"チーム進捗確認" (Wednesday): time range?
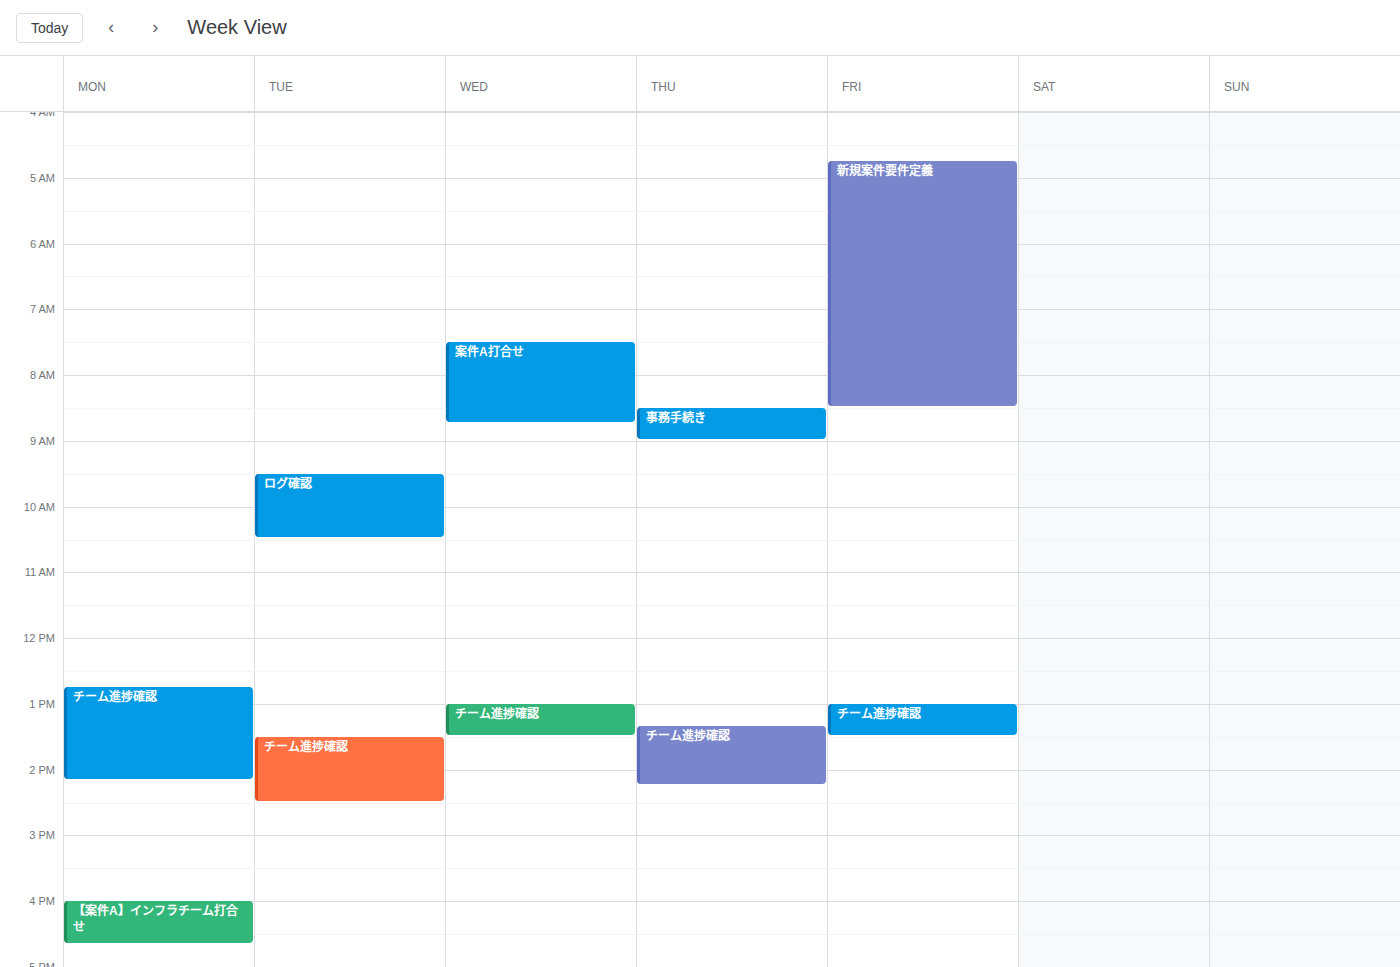
1:00 PM to 1:30 PM